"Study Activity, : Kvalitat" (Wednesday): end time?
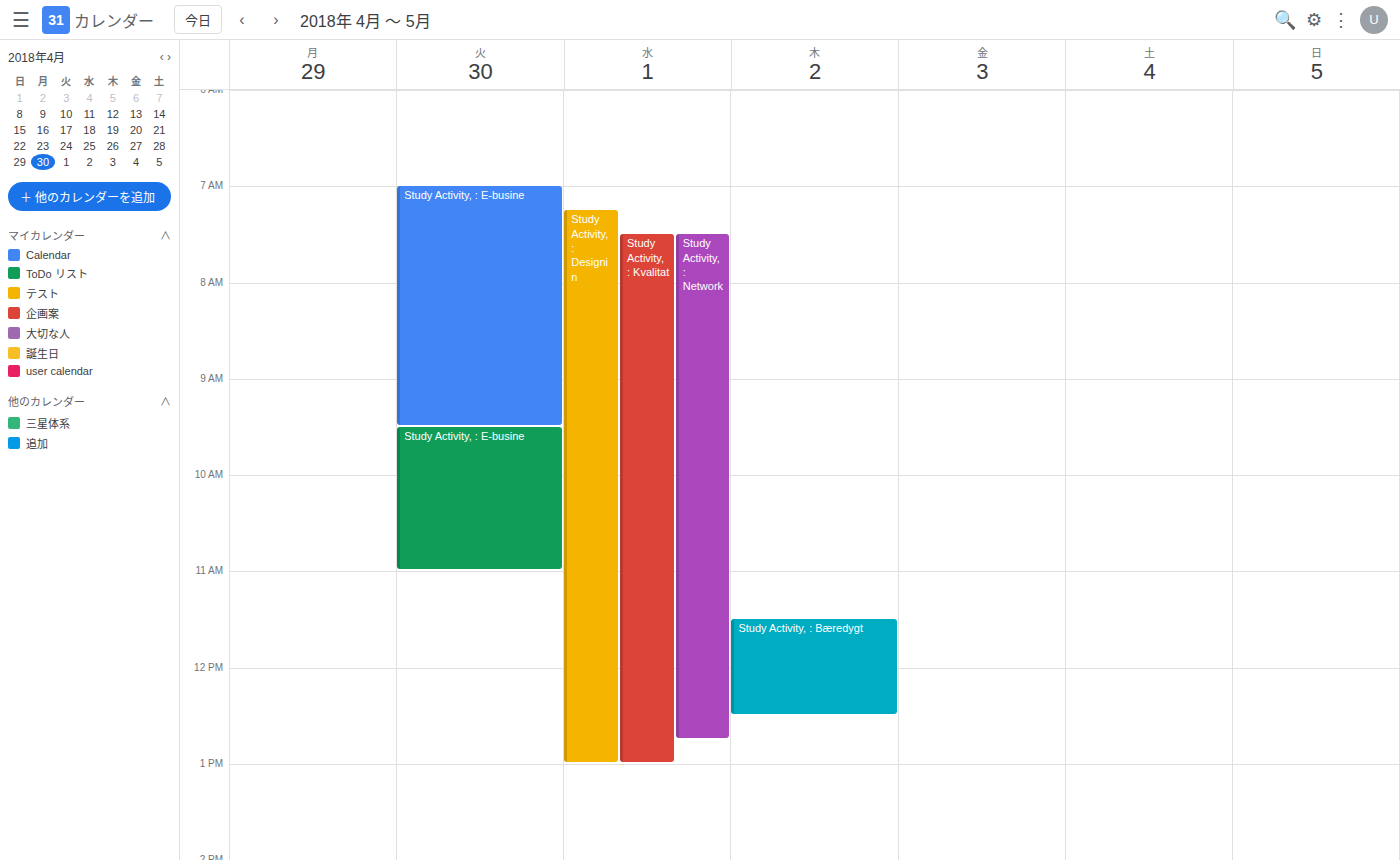
1:00 PM